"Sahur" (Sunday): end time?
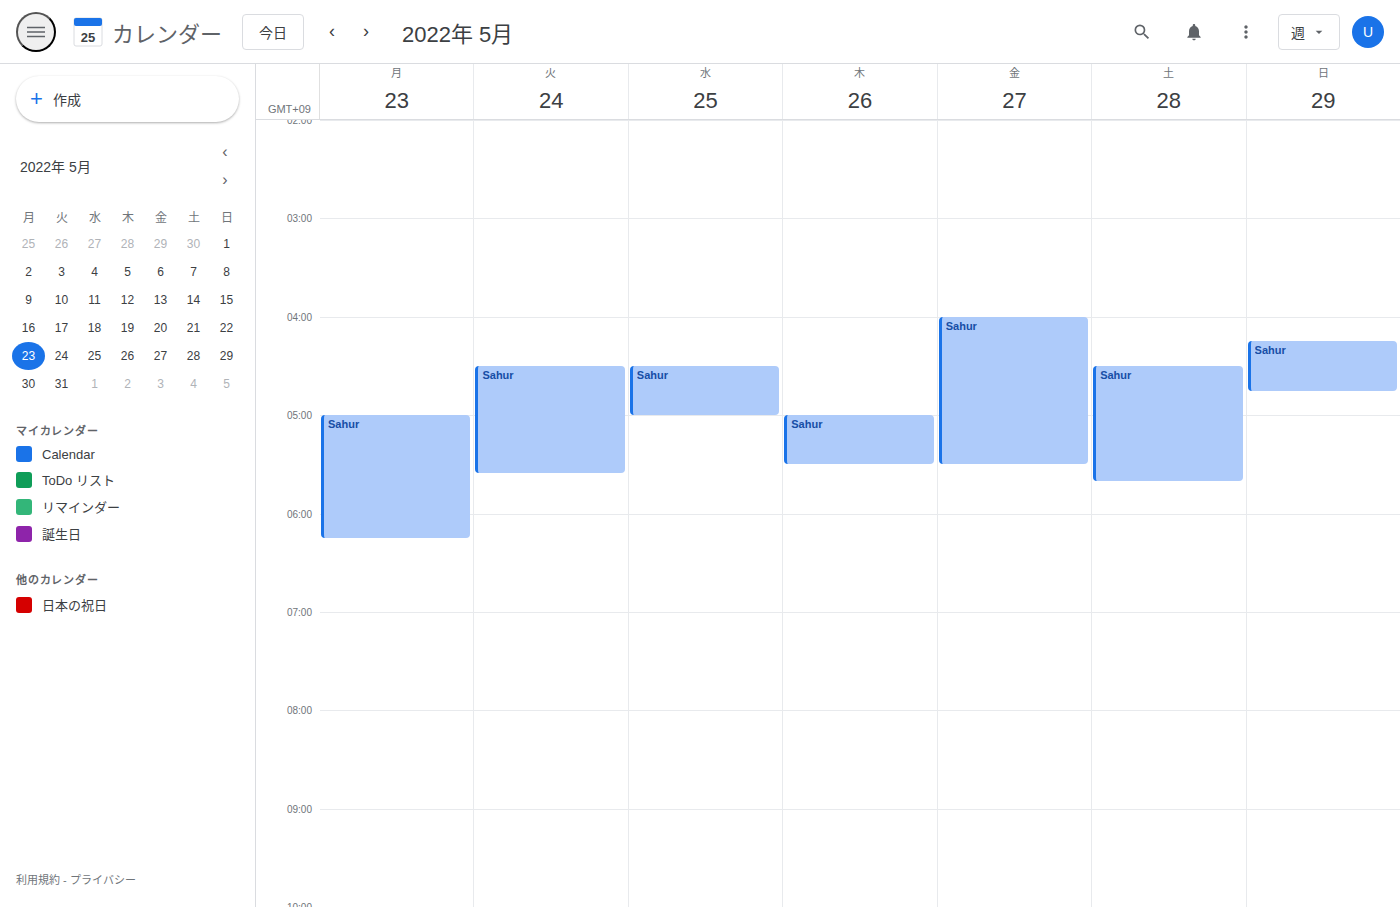
4:45 AM